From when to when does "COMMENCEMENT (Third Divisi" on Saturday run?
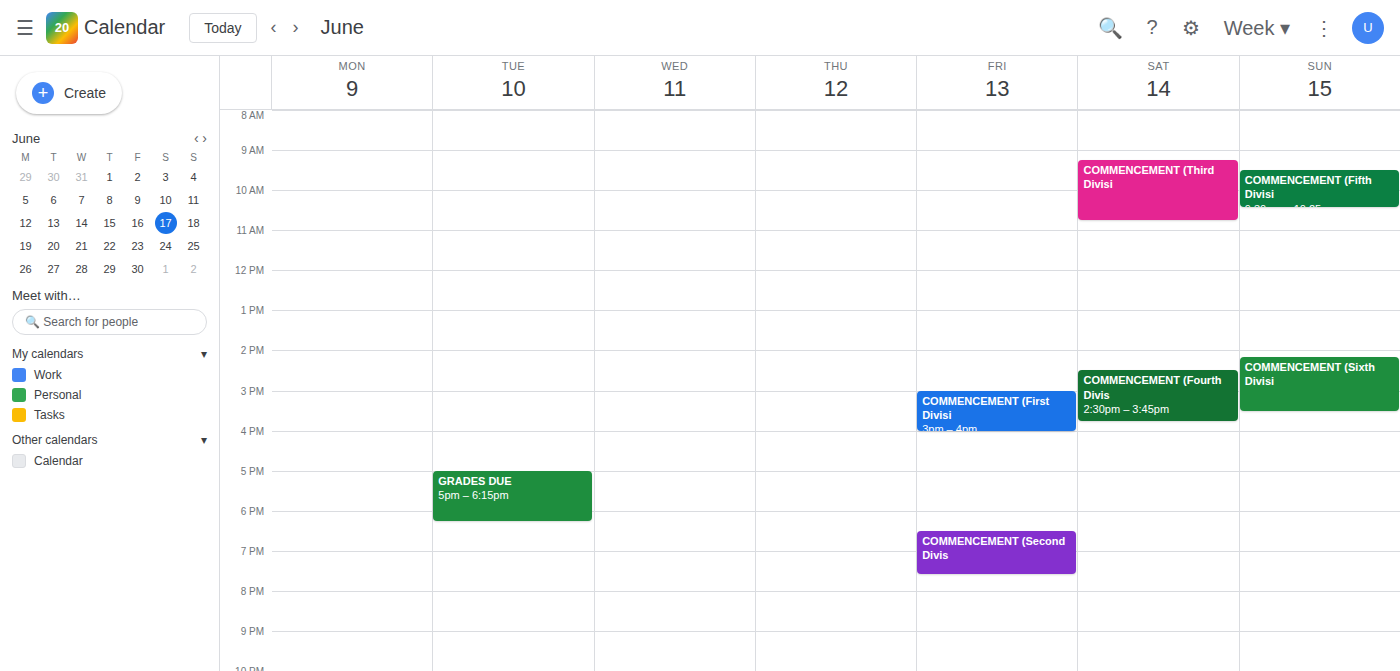
9:15 AM to 10:45 AM